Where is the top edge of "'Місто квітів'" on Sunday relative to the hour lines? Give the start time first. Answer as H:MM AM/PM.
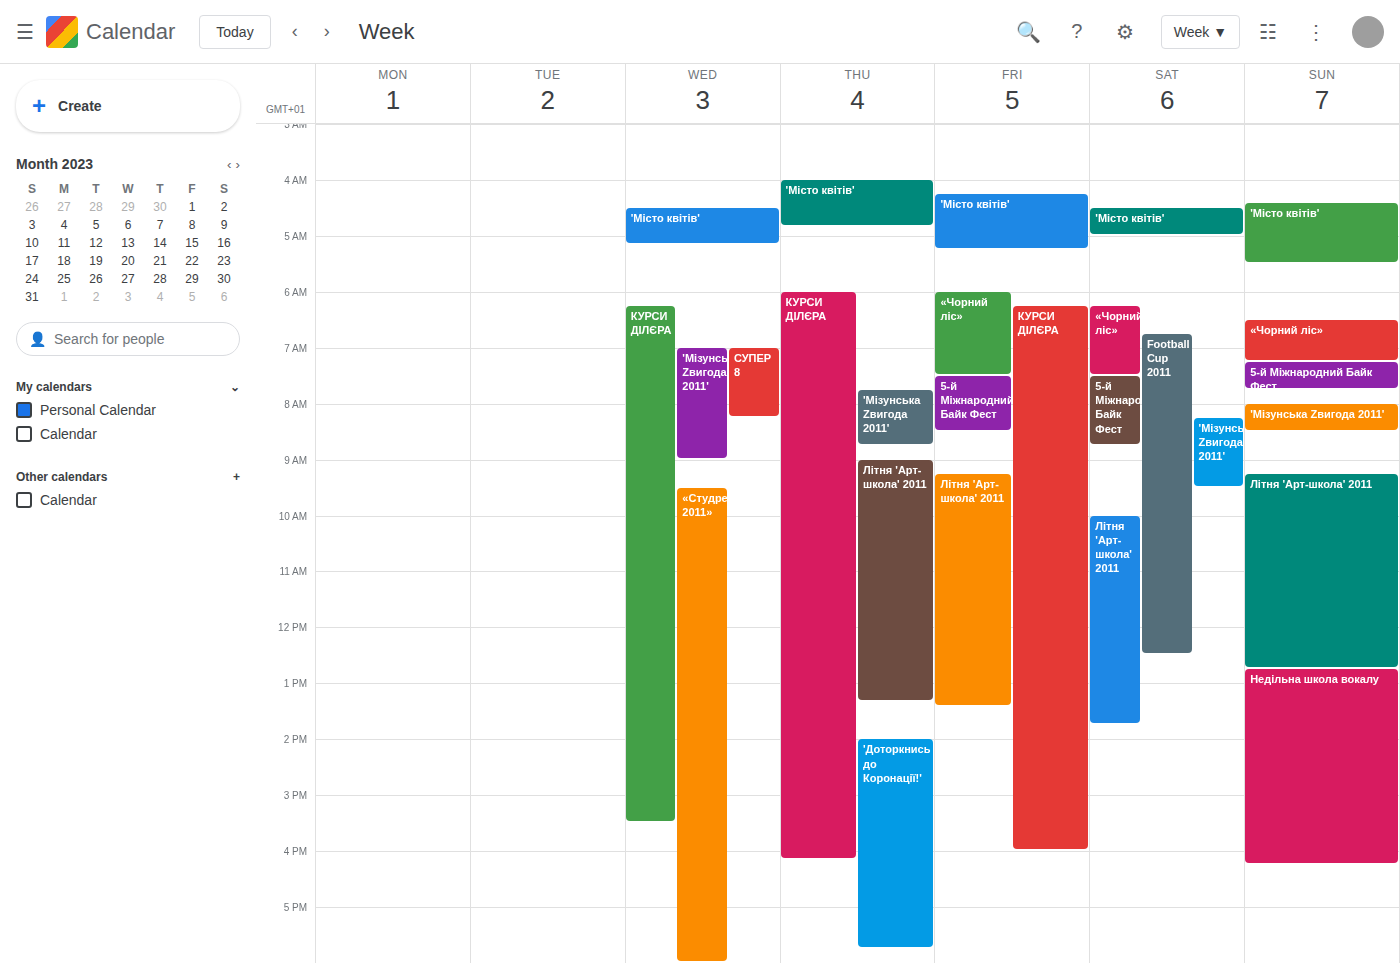
4:25 AM -- neither: 25 minutes below the 4 AM line and 35 minutes above the 5 AM line.